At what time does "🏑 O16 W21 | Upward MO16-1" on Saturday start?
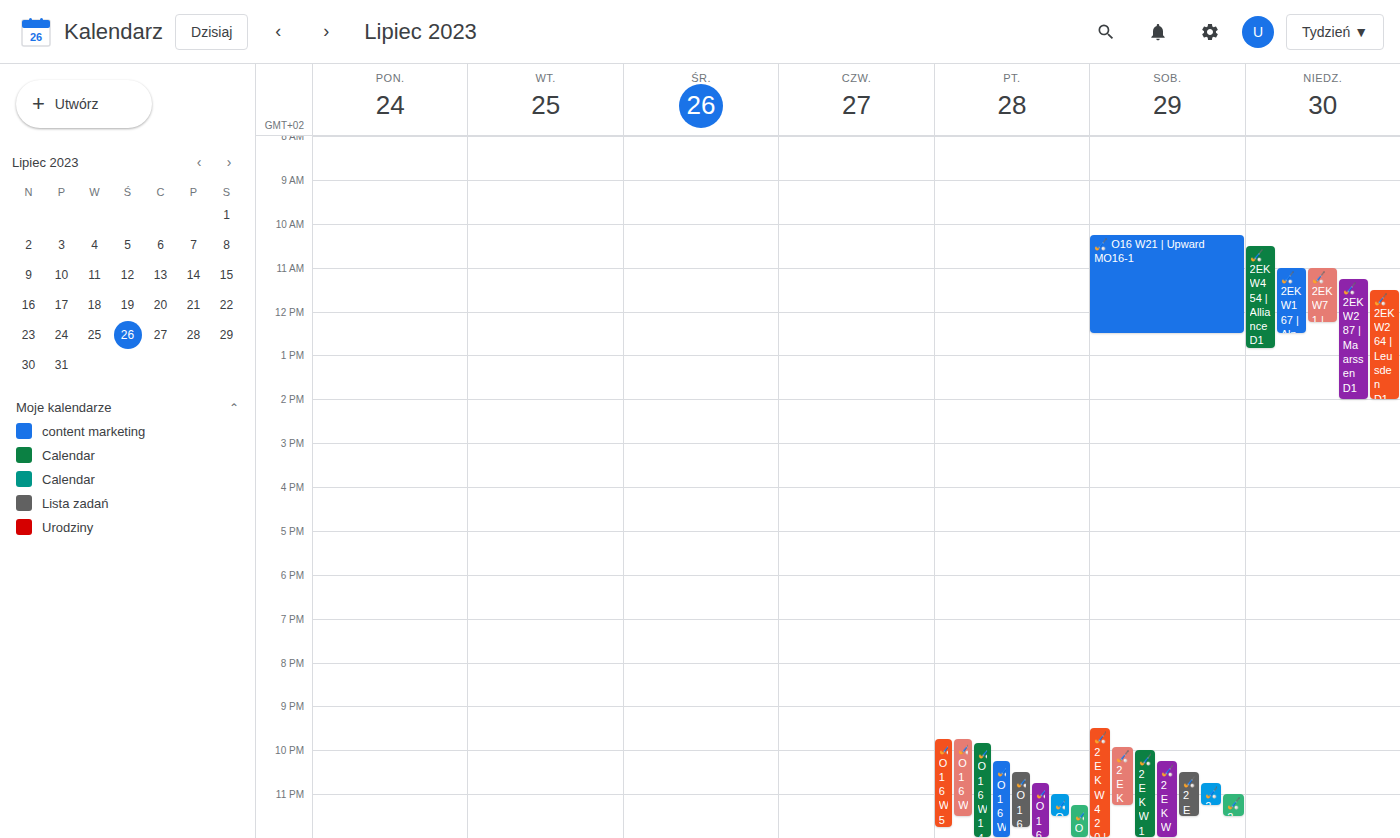
10:15 AM